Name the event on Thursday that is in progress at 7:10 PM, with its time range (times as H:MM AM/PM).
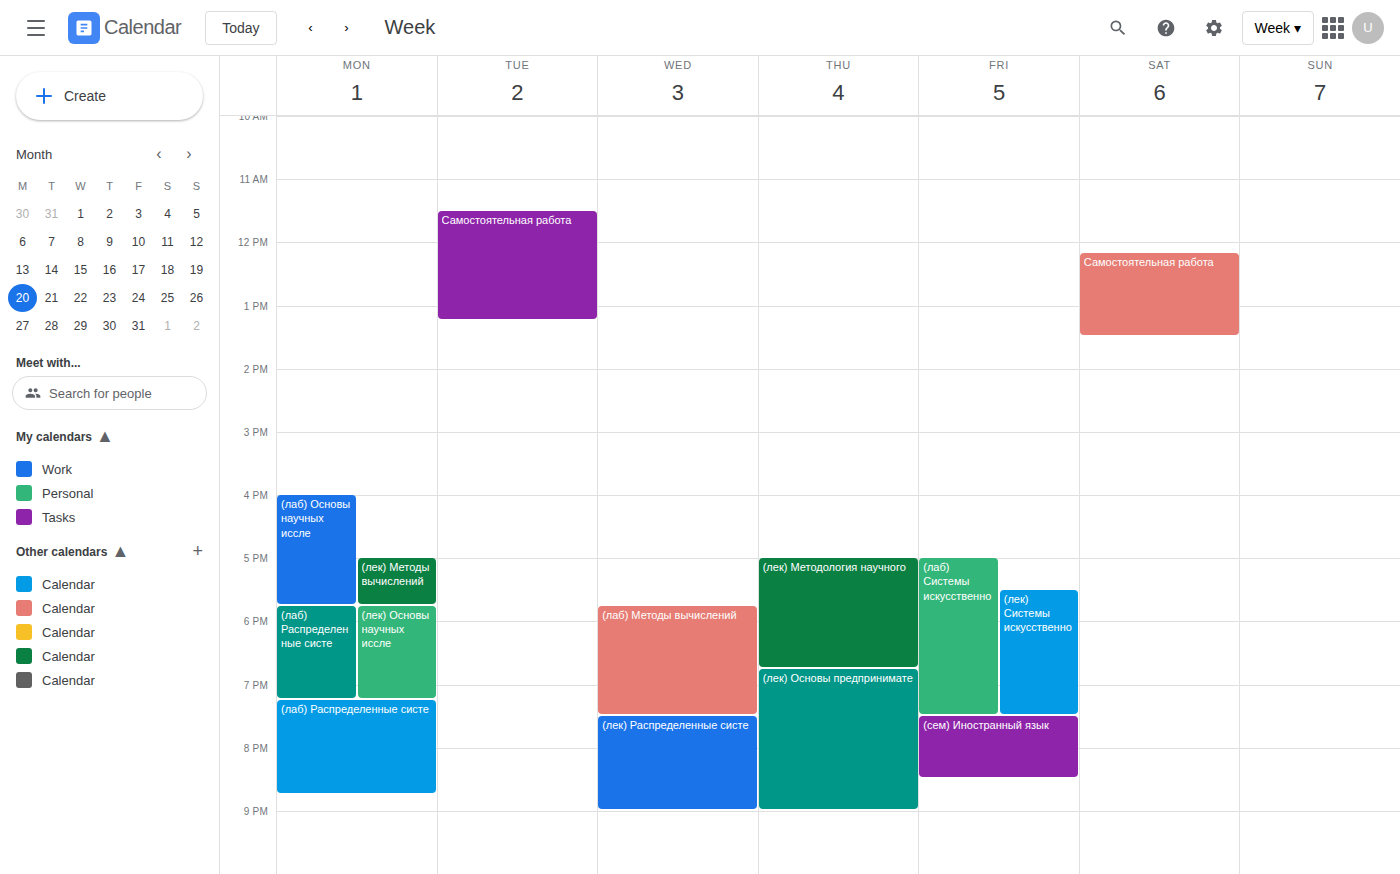
"(лек) Основы предпринимате", 6:45 PM to 9:00 PM